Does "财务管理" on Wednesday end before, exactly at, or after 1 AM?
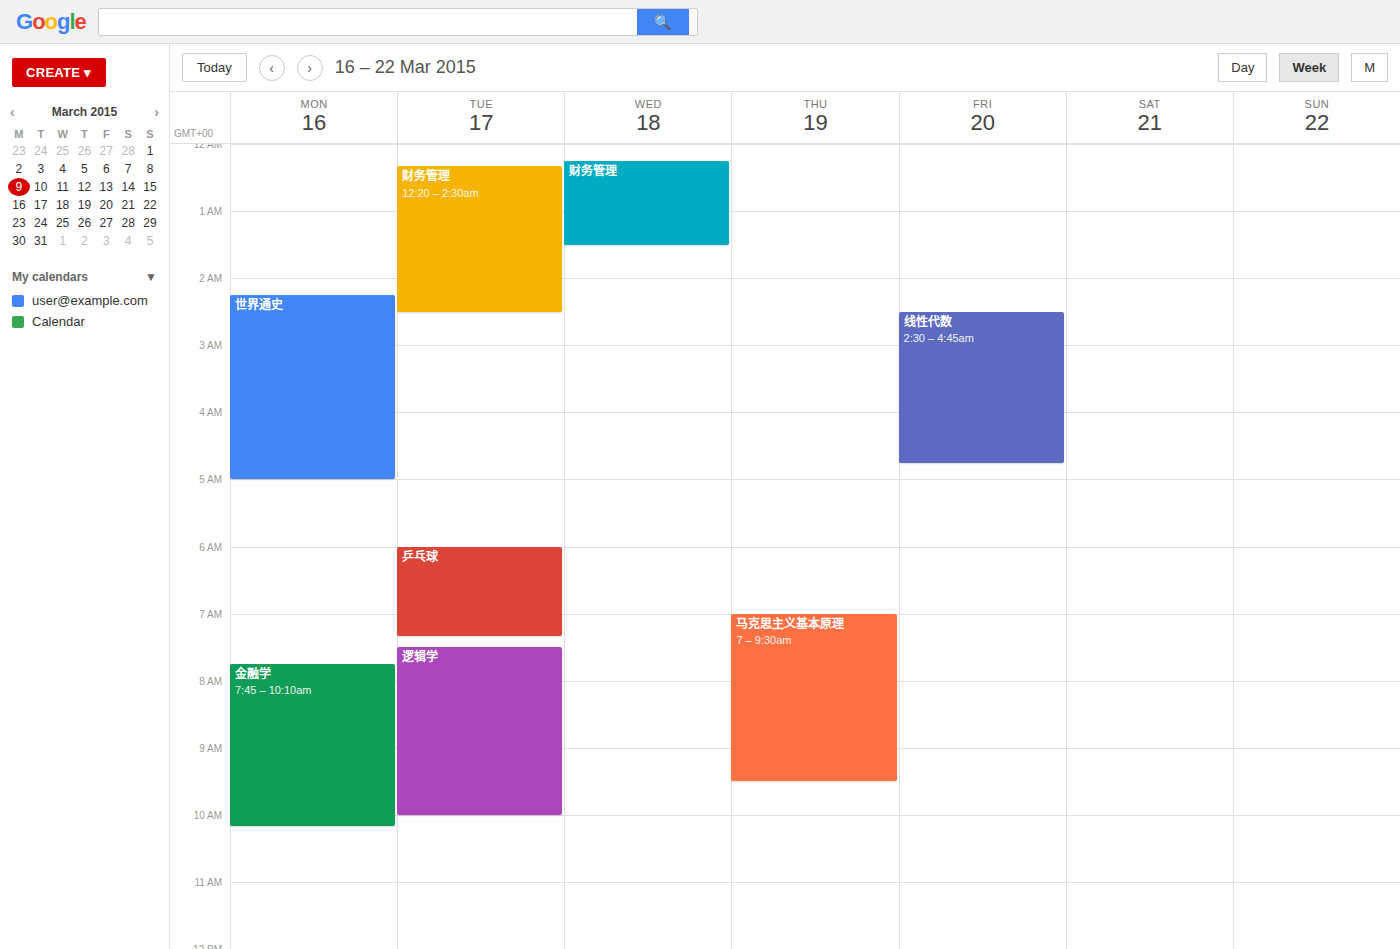
1:30 AM -- after 1 AM, 30 minutes below the 1 AM line.